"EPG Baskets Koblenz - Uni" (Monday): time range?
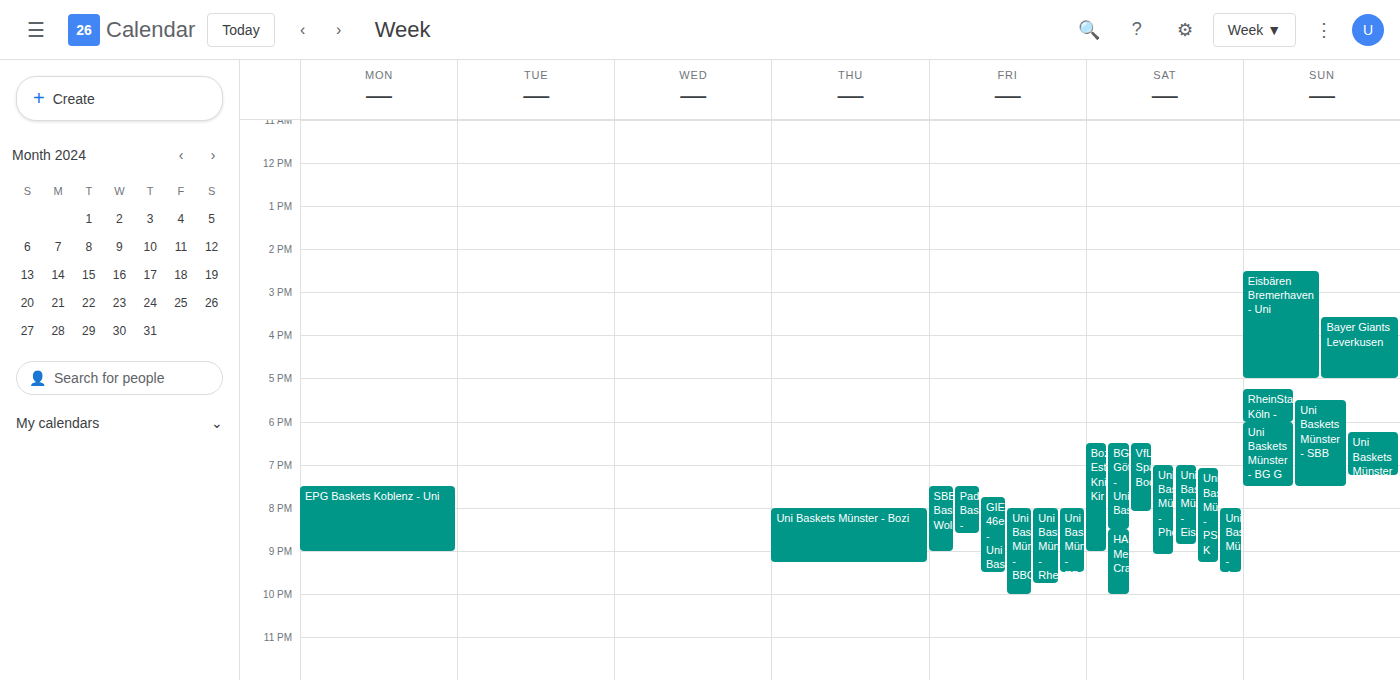
7:30 PM to 9:00 PM